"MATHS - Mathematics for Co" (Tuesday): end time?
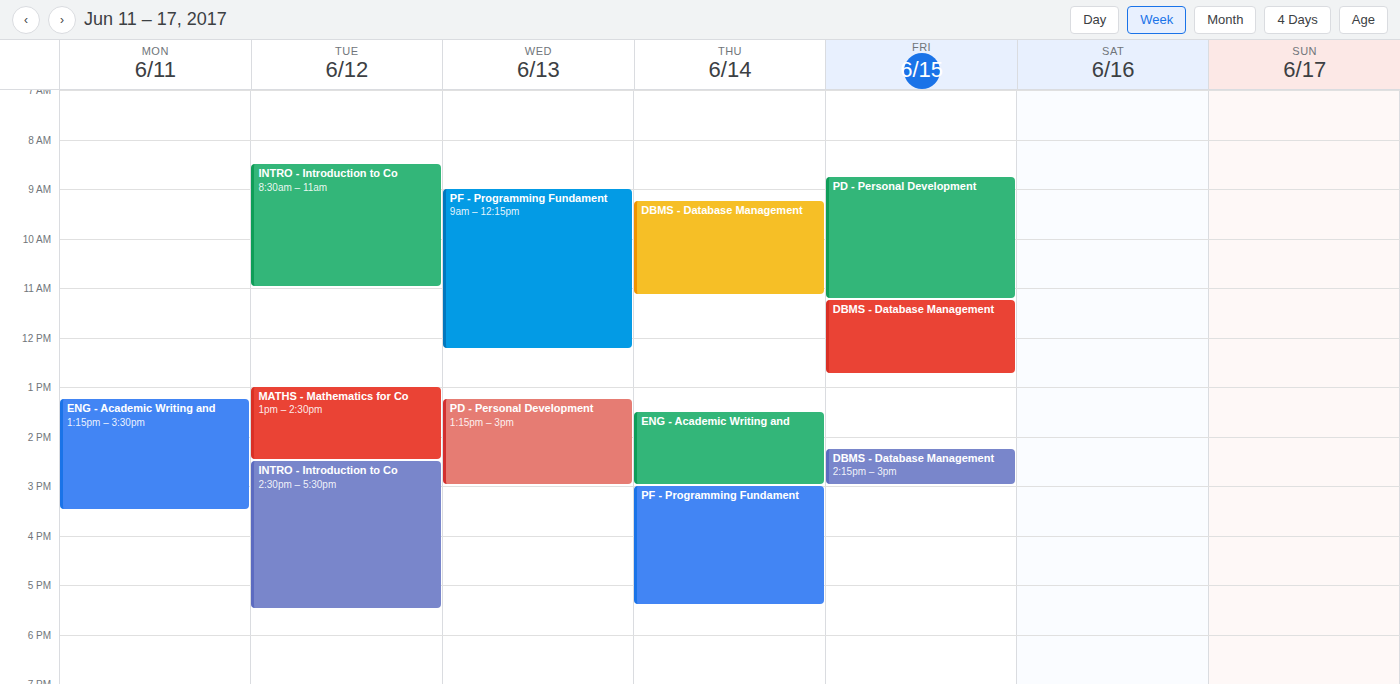
2:30 PM